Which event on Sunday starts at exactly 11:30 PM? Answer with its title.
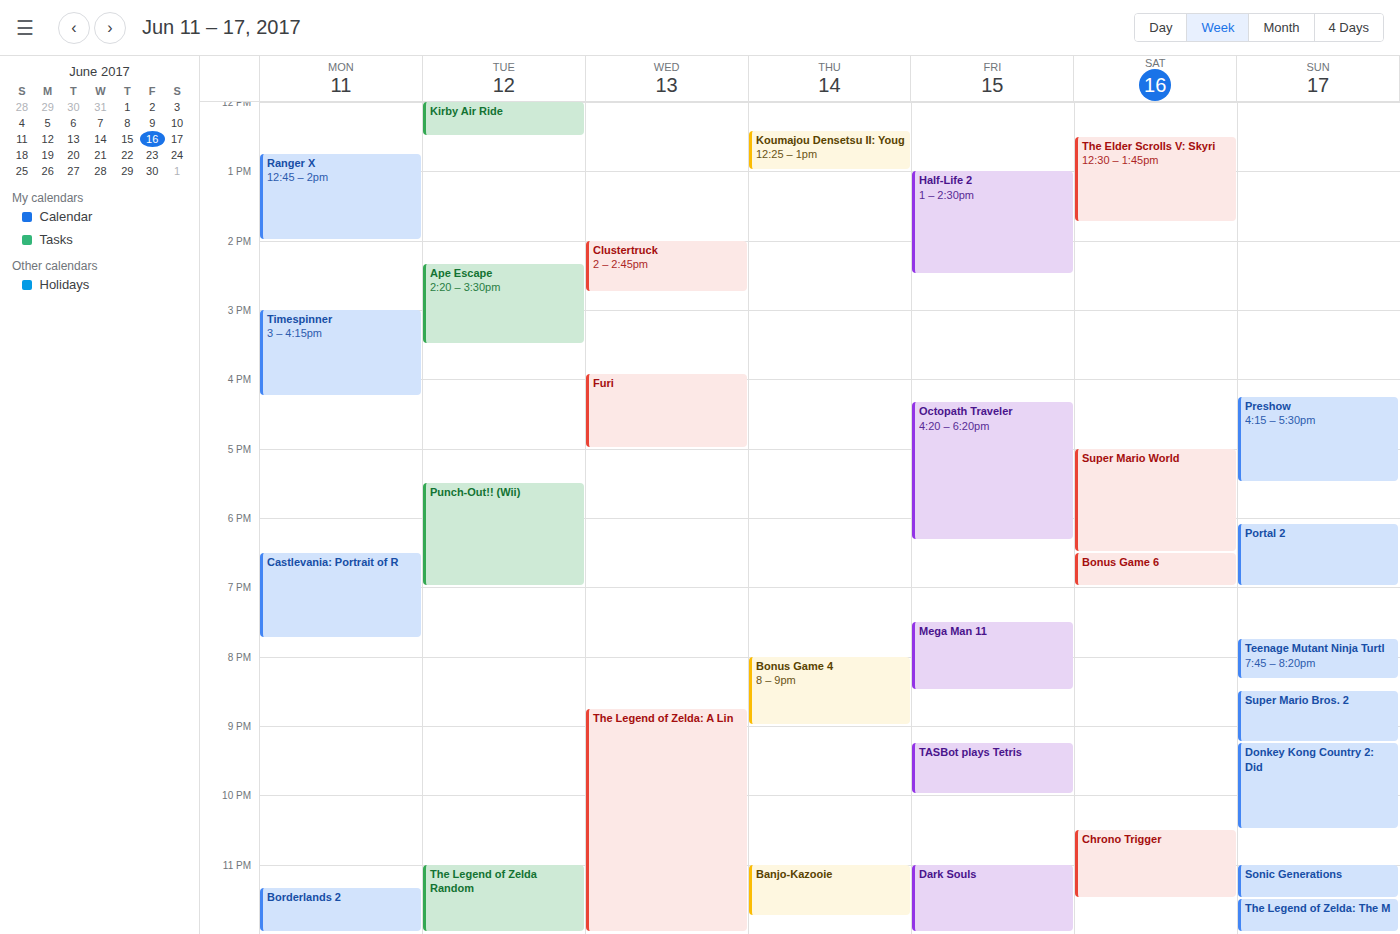
"The Legend of Zelda: The M"